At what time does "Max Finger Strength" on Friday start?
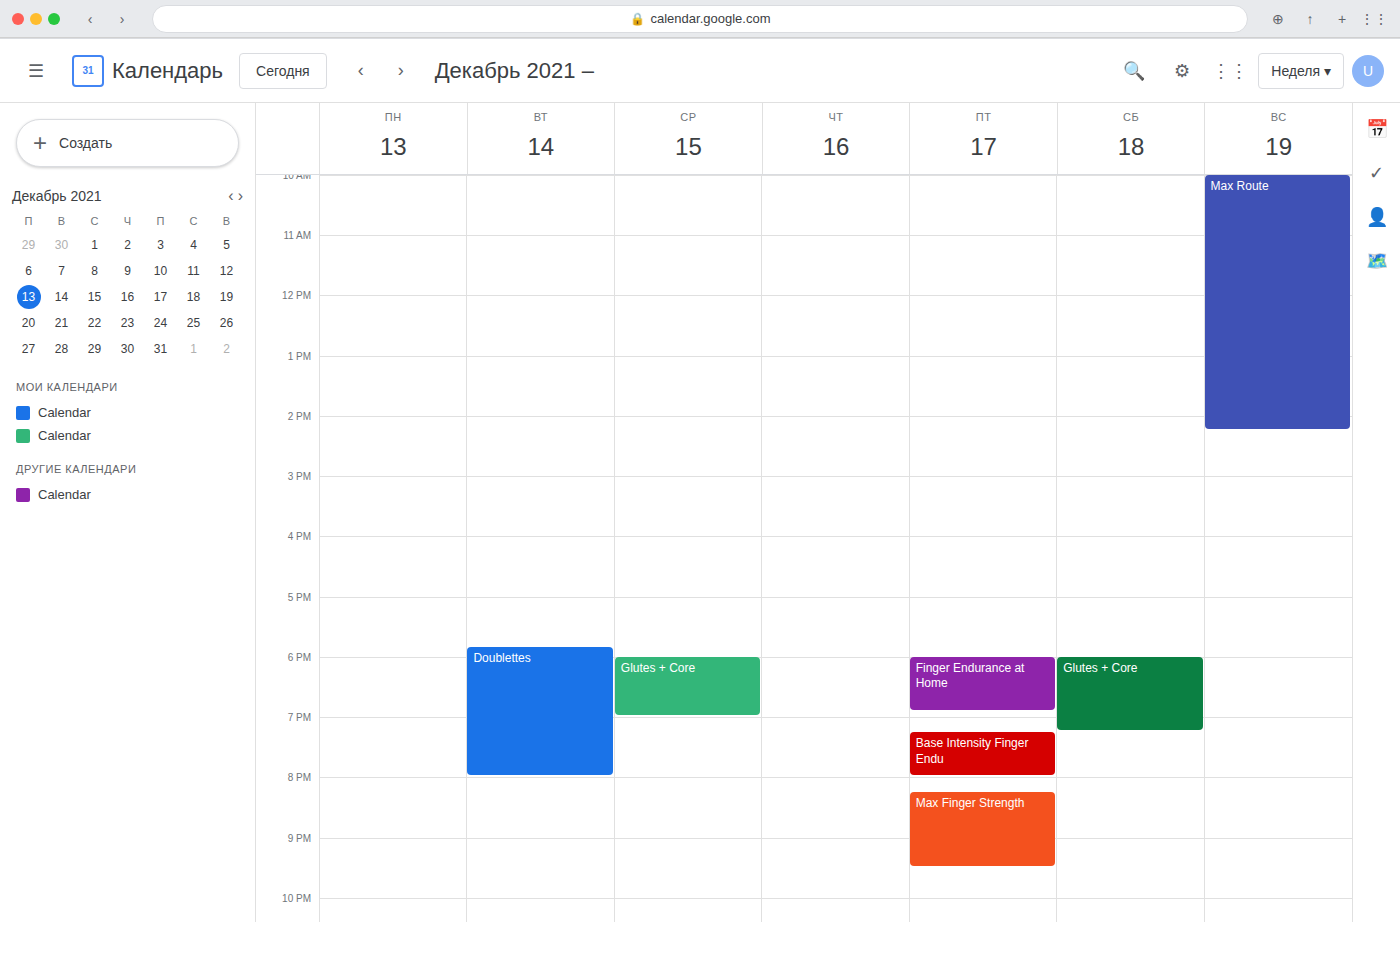
8:15 PM